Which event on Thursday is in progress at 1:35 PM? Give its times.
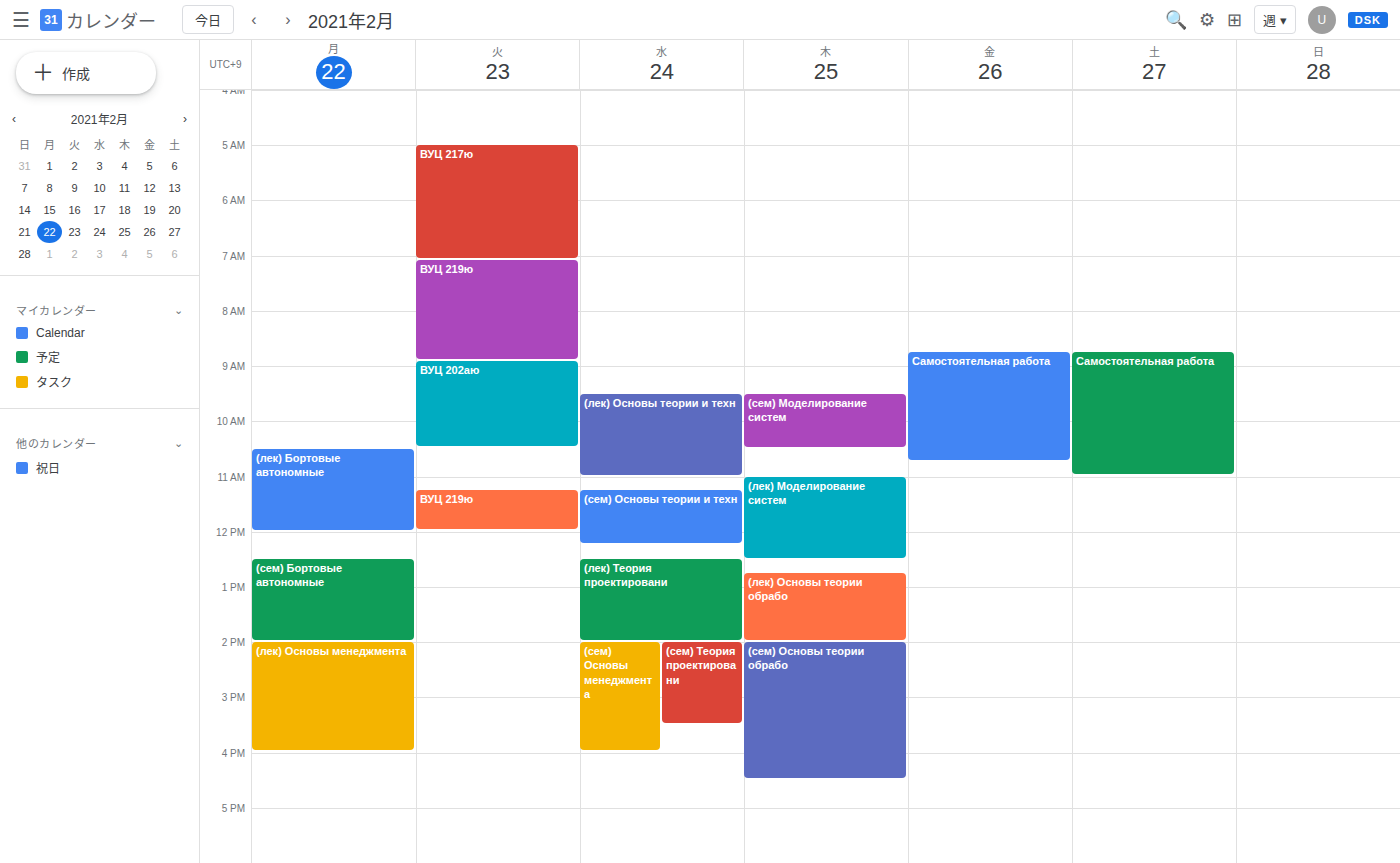
"(лек) Основы теории обрабо", 12:45 PM to 2:00 PM